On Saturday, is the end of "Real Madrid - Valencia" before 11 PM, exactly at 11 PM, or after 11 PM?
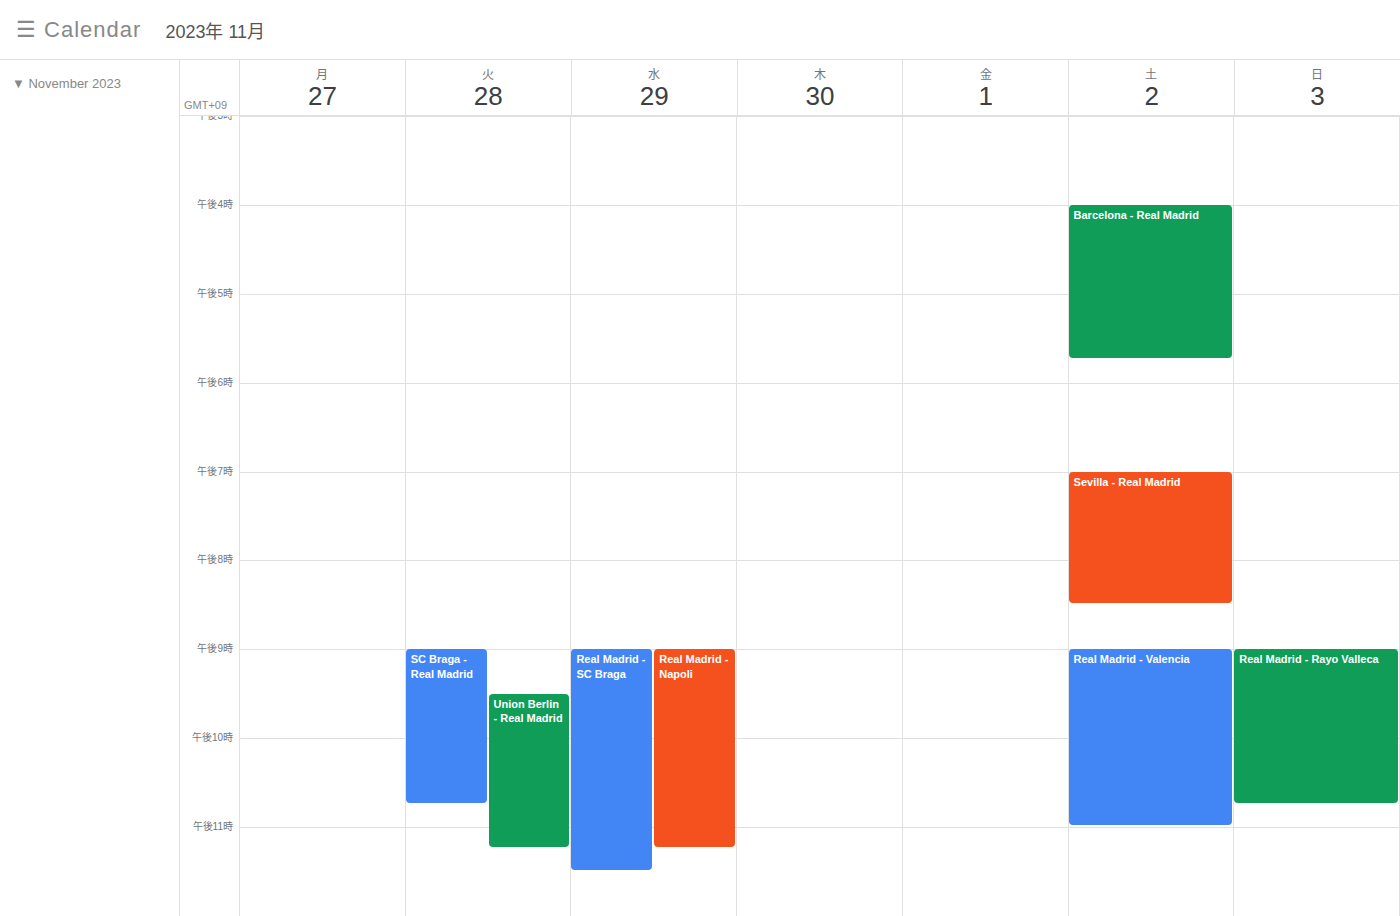
11:00 PM -- exactly at 11 PM, on the 11 PM line.